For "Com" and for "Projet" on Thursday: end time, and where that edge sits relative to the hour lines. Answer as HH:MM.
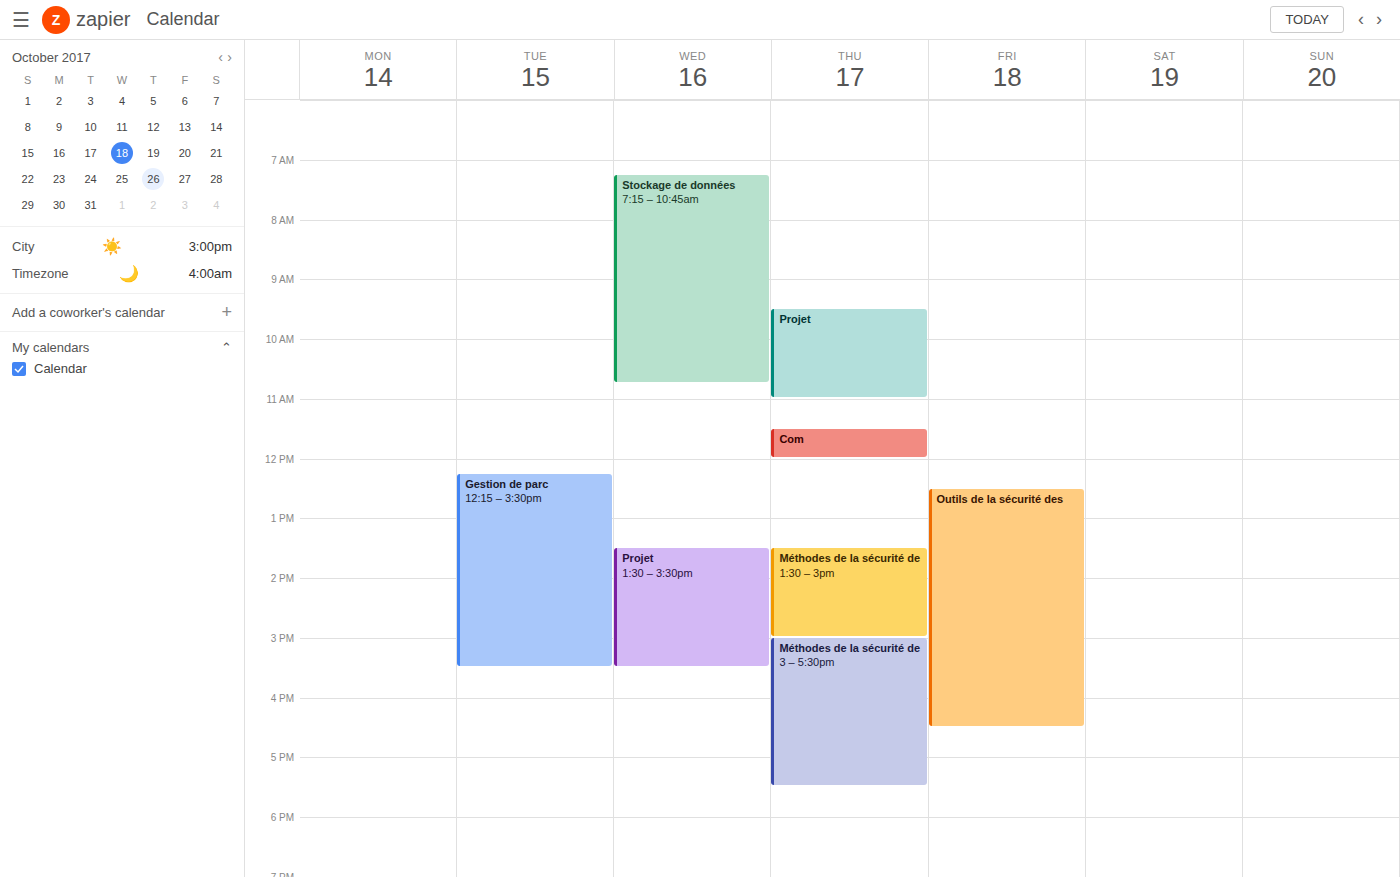
"Com": 12:00, exactly on the 12:00 line. "Projet": 11:00, exactly on the 11:00 line.